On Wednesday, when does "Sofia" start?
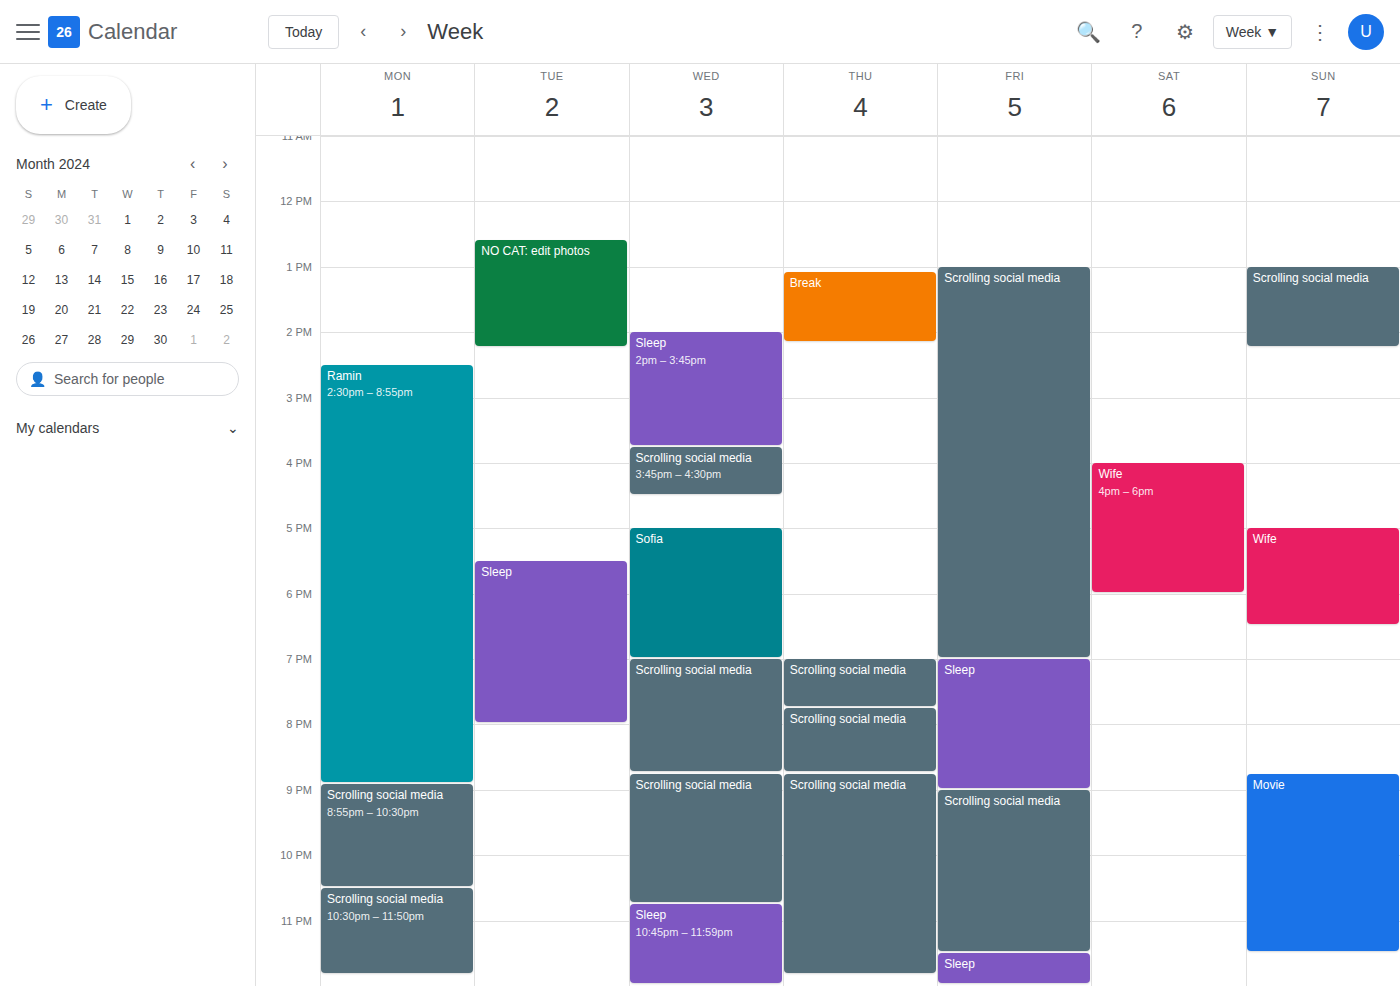
5:00 PM